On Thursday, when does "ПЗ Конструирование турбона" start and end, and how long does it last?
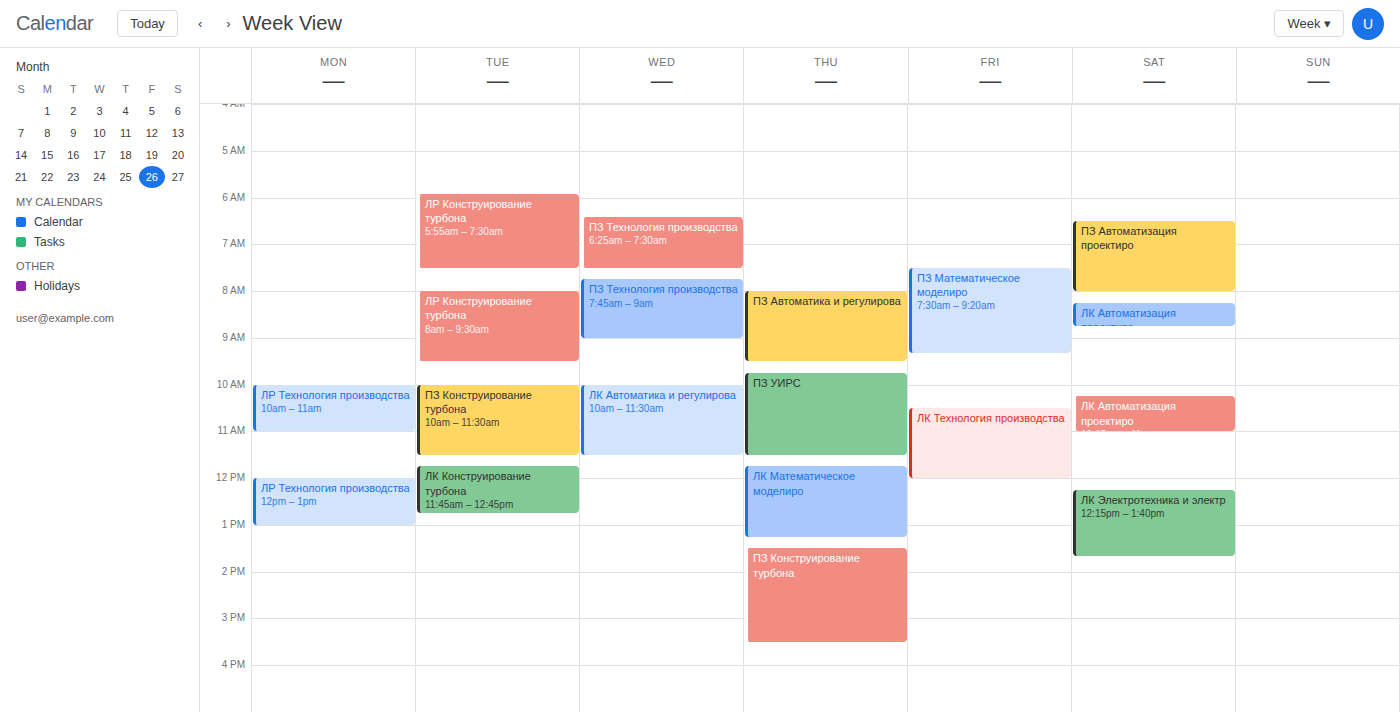
13:30 to 15:30, 2 hours